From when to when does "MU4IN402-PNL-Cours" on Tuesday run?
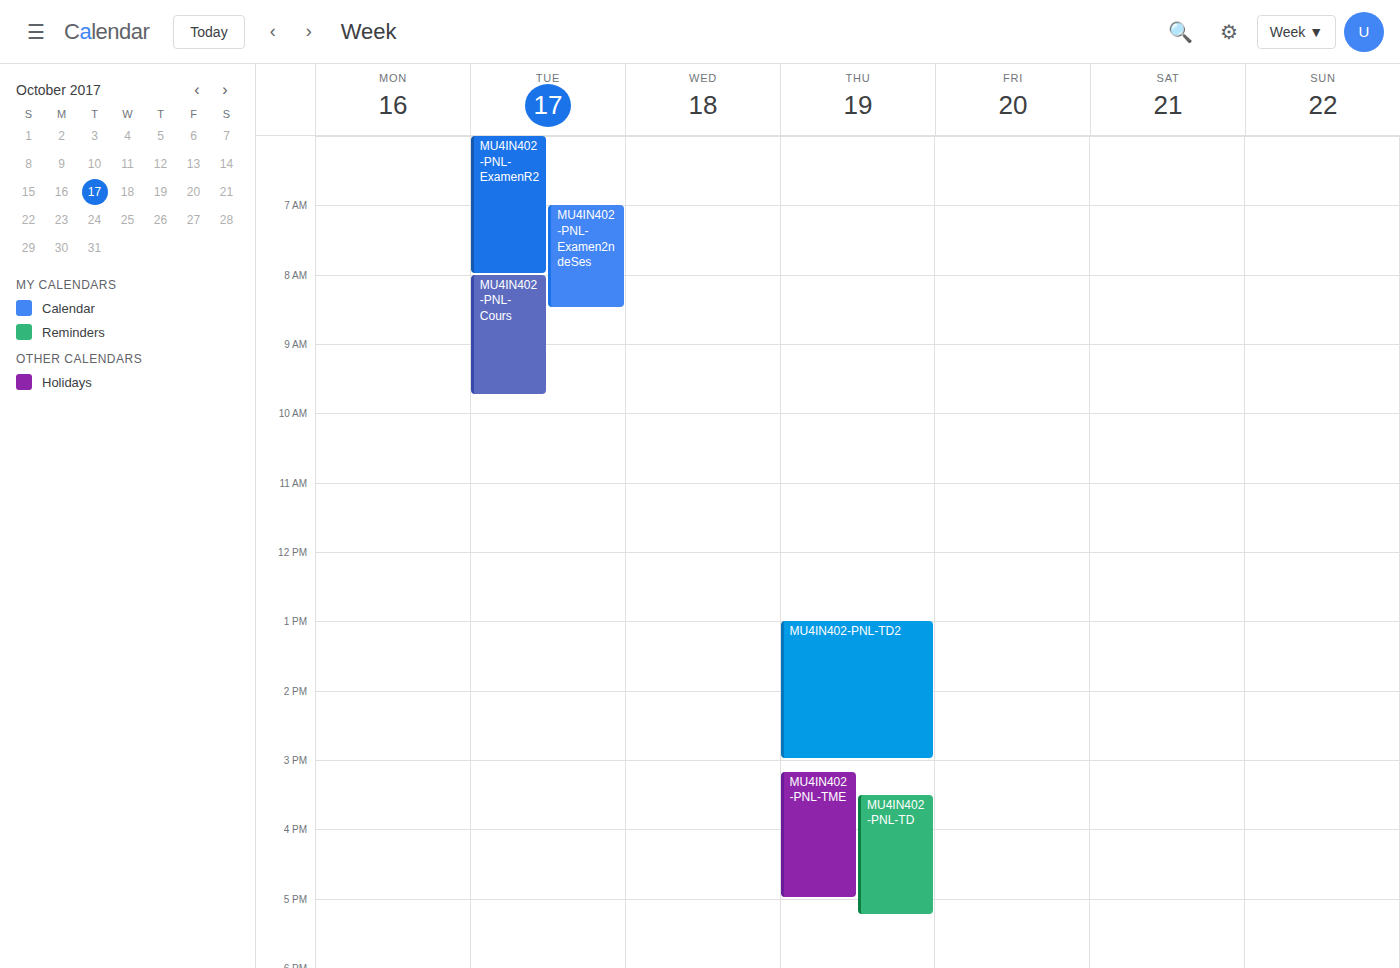
08:00 to 09:45